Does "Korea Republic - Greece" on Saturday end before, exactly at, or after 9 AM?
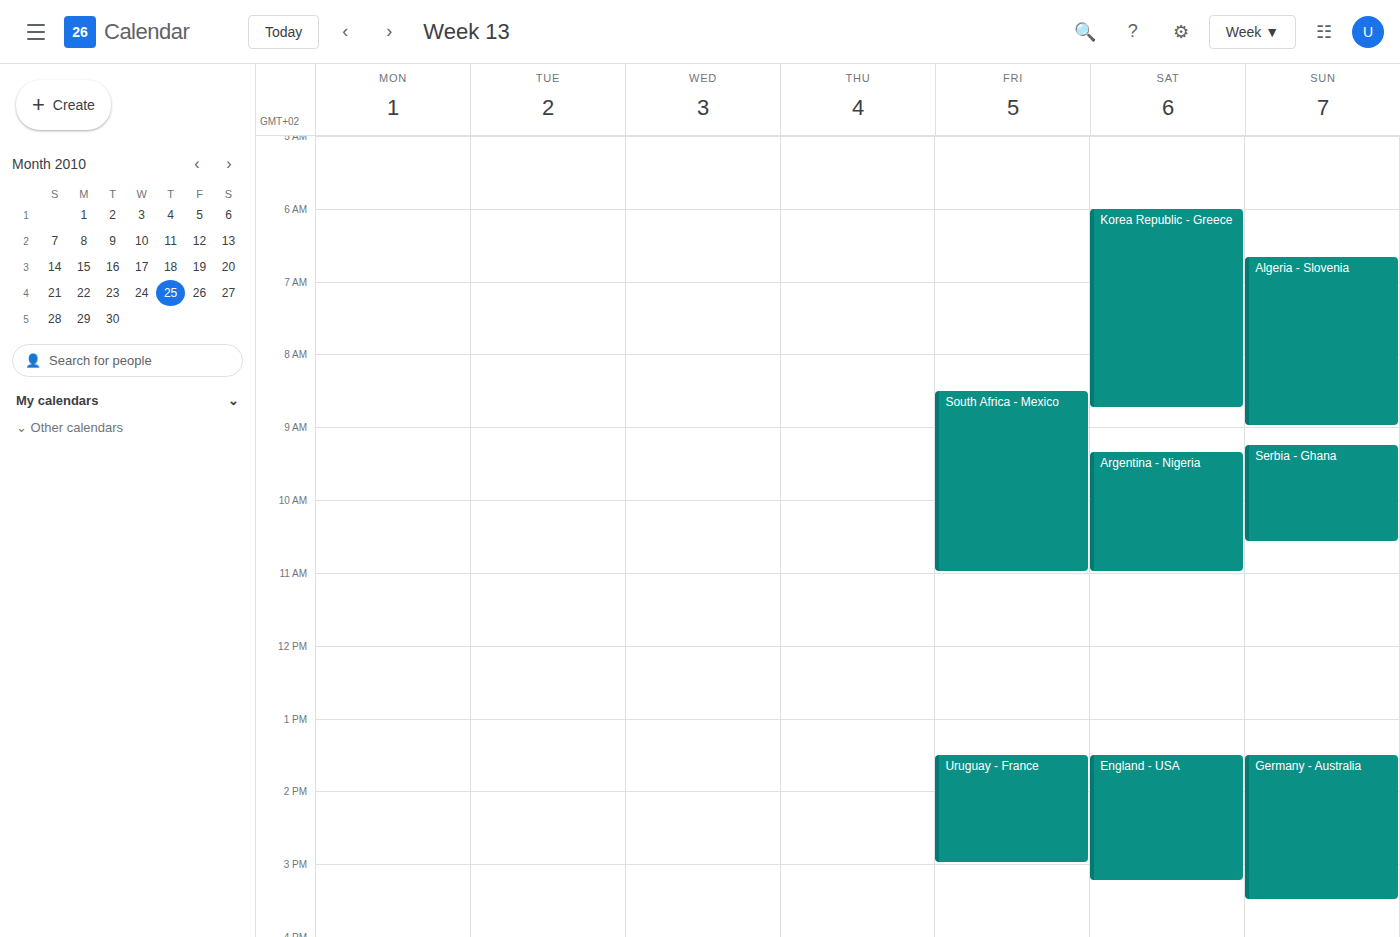
8:45 AM -- before 9 AM, 15 minutes above the 9 AM line.